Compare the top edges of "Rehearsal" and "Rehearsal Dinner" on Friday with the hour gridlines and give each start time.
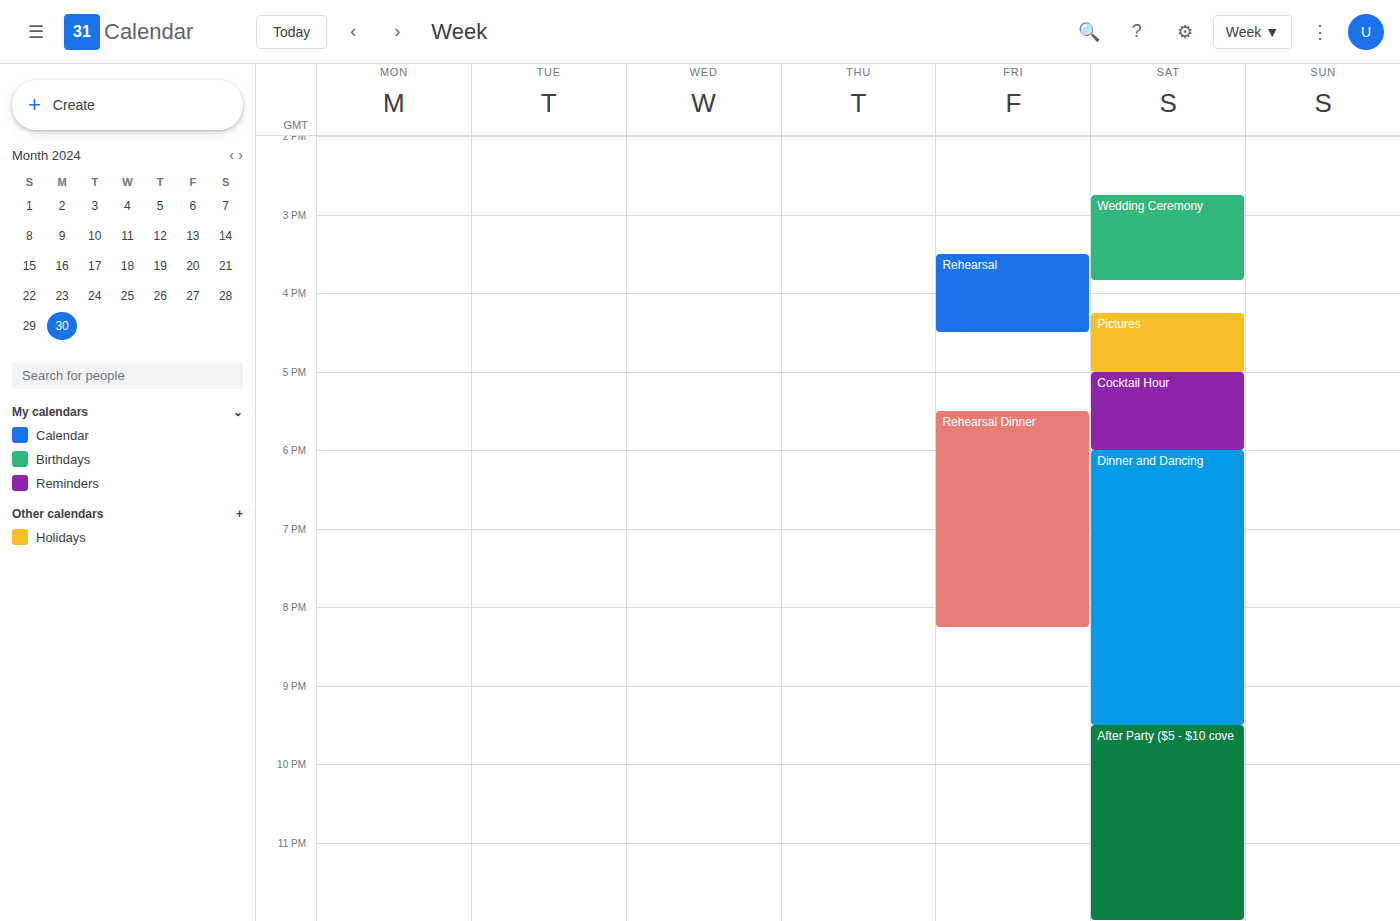
"Rehearsal": 3:30 PM, halfway between the 3 PM and 4 PM lines. "Rehearsal Dinner": 5:30 PM, halfway between the 5 PM and 6 PM lines.